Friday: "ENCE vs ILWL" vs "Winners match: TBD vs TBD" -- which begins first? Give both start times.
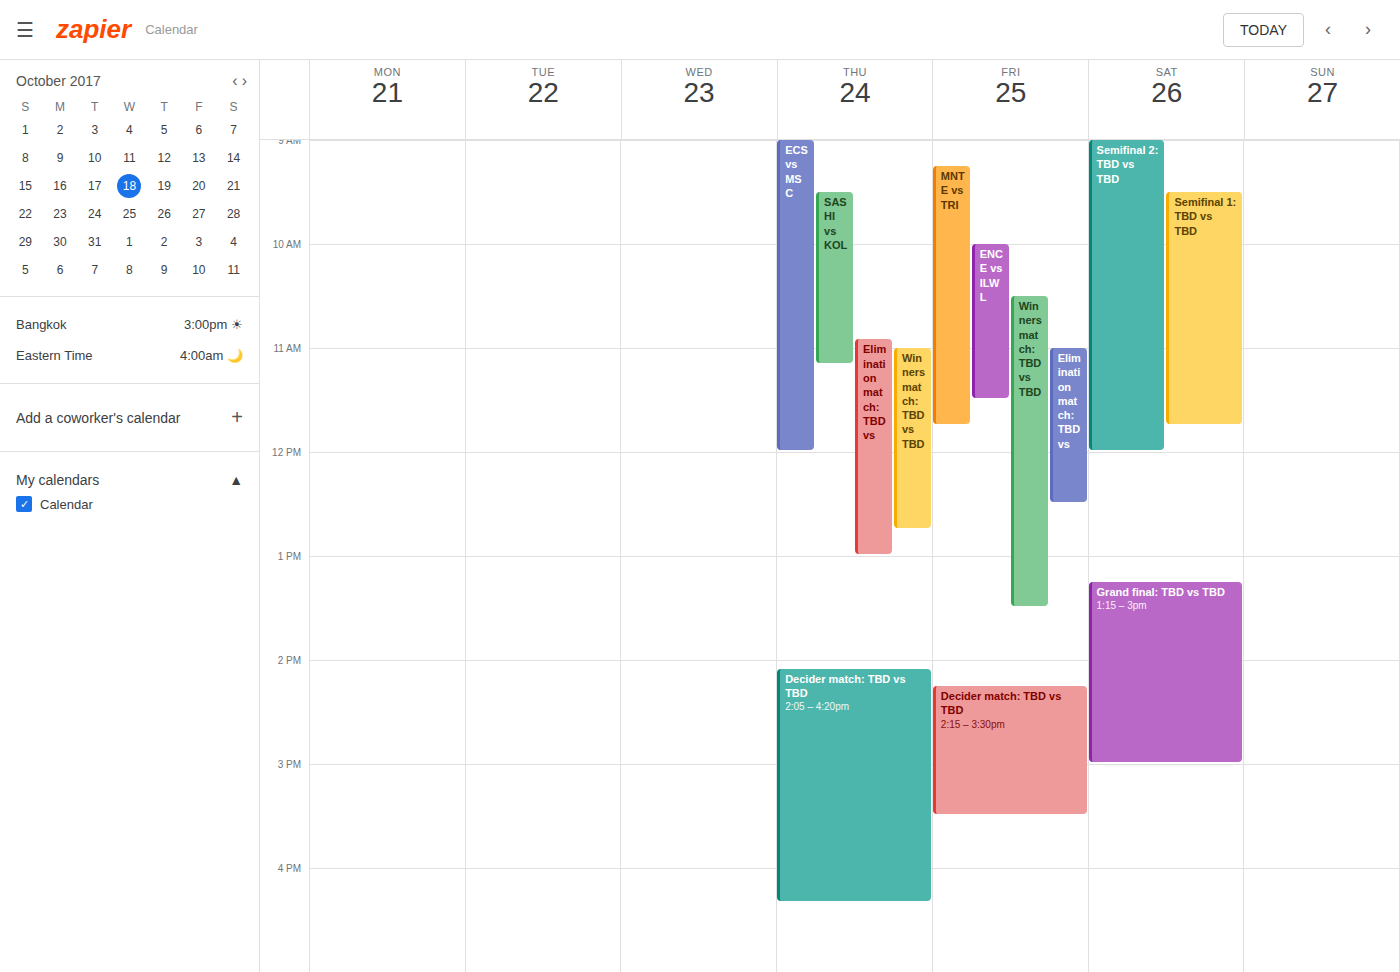
"ENCE vs ILWL" 10:00 AM; "Winners match: TBD vs TBD" 10:30 AM.